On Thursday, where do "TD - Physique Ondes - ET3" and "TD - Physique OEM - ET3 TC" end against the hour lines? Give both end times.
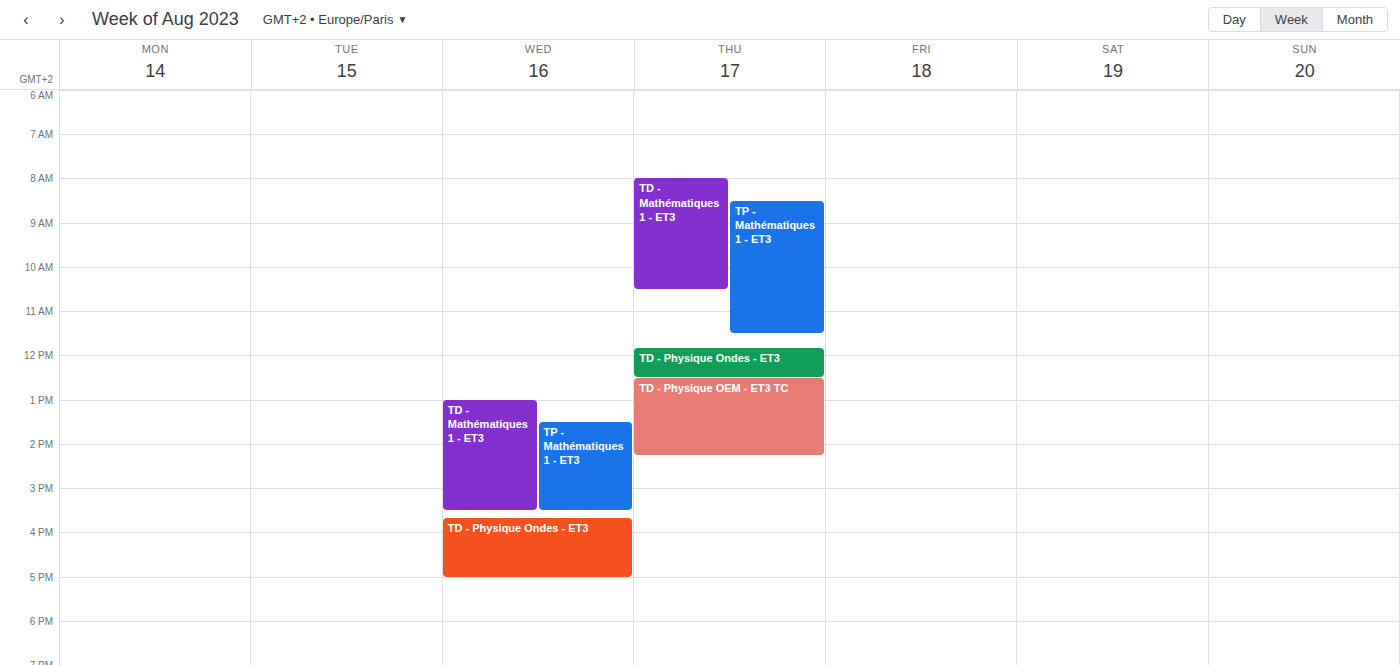
"TD - Physique Ondes - ET3": 12:30, halfway between the 12:00 and 13:00 lines. "TD - Physique OEM - ET3 TC": 14:15, neither: a quarter of the way from the 14:00 line to the 15:00 line.